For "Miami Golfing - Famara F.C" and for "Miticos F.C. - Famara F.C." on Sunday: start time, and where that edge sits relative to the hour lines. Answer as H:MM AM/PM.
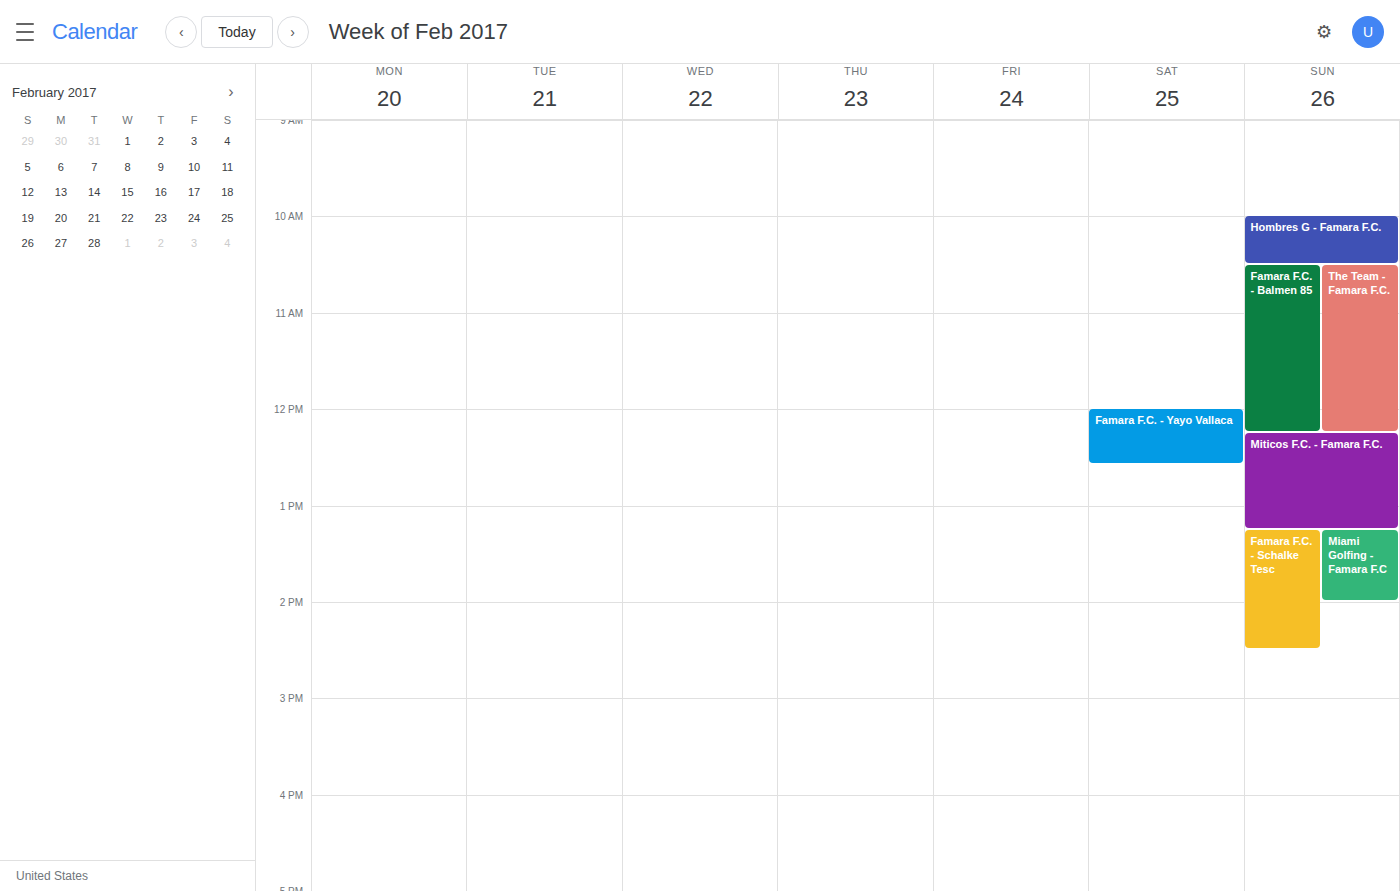
"Miami Golfing - Famara F.C": 1:15 PM, neither: a quarter of the way from the 1 PM line to the 2 PM line. "Miticos F.C. - Famara F.C.": 12:15 PM, neither: a quarter of the way from the 12 PM line to the 1 PM line.